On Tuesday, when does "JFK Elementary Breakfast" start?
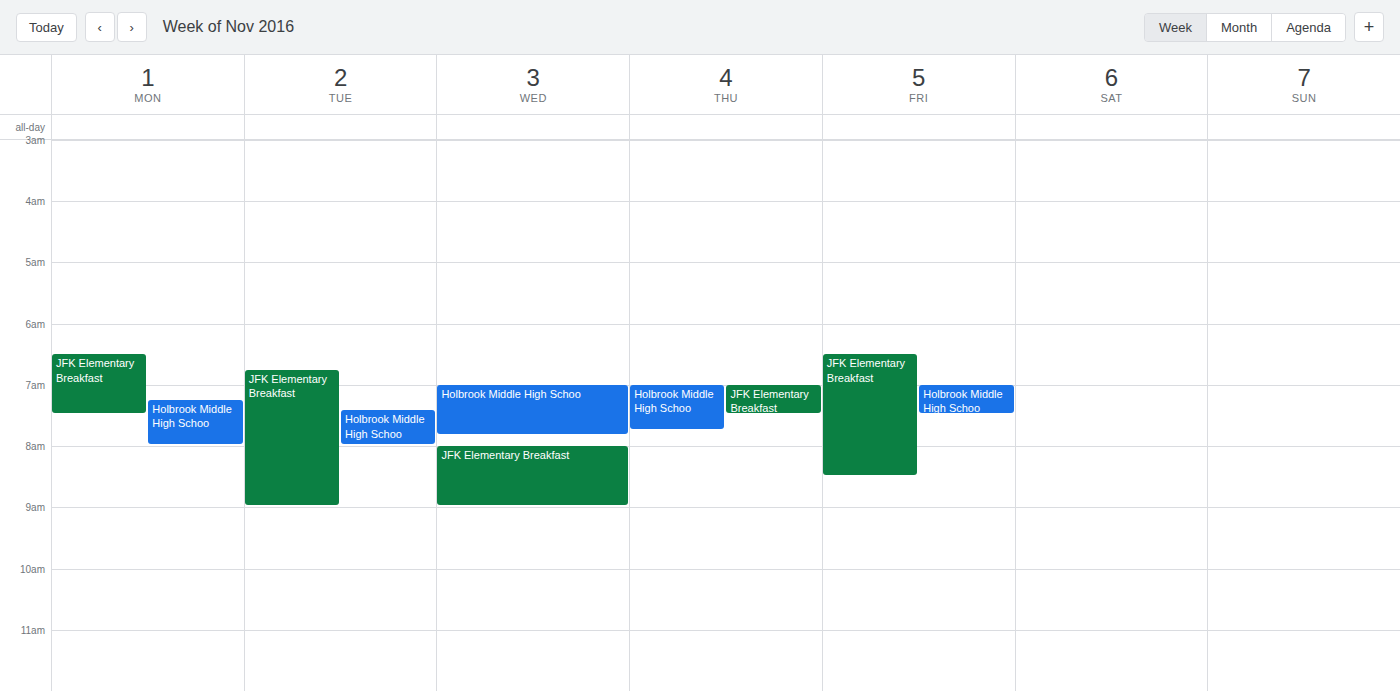
6:45 AM